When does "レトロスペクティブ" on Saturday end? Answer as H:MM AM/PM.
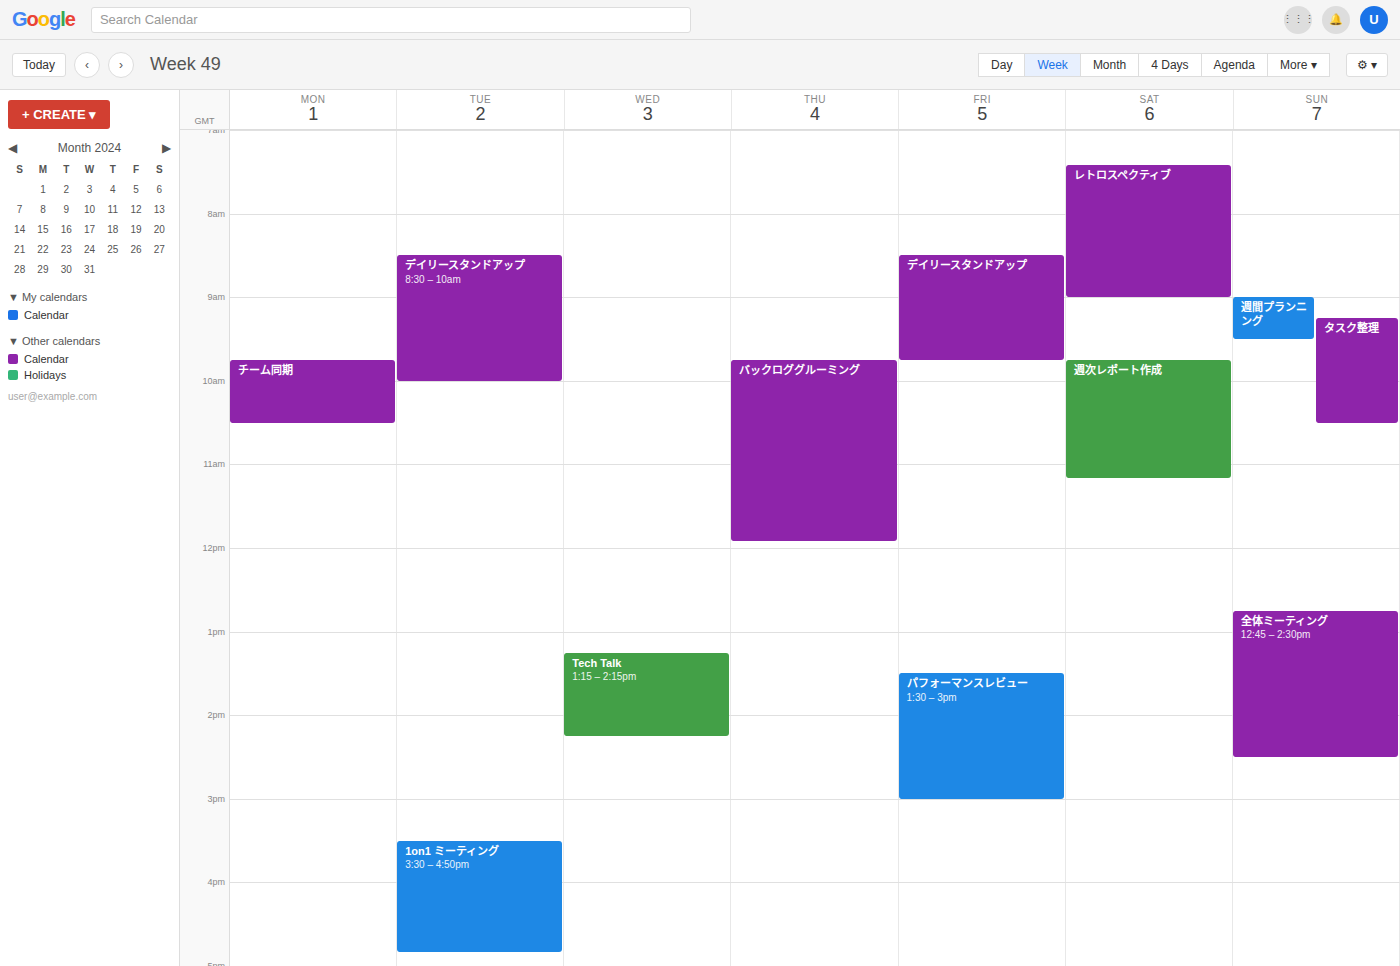
9:00 AM